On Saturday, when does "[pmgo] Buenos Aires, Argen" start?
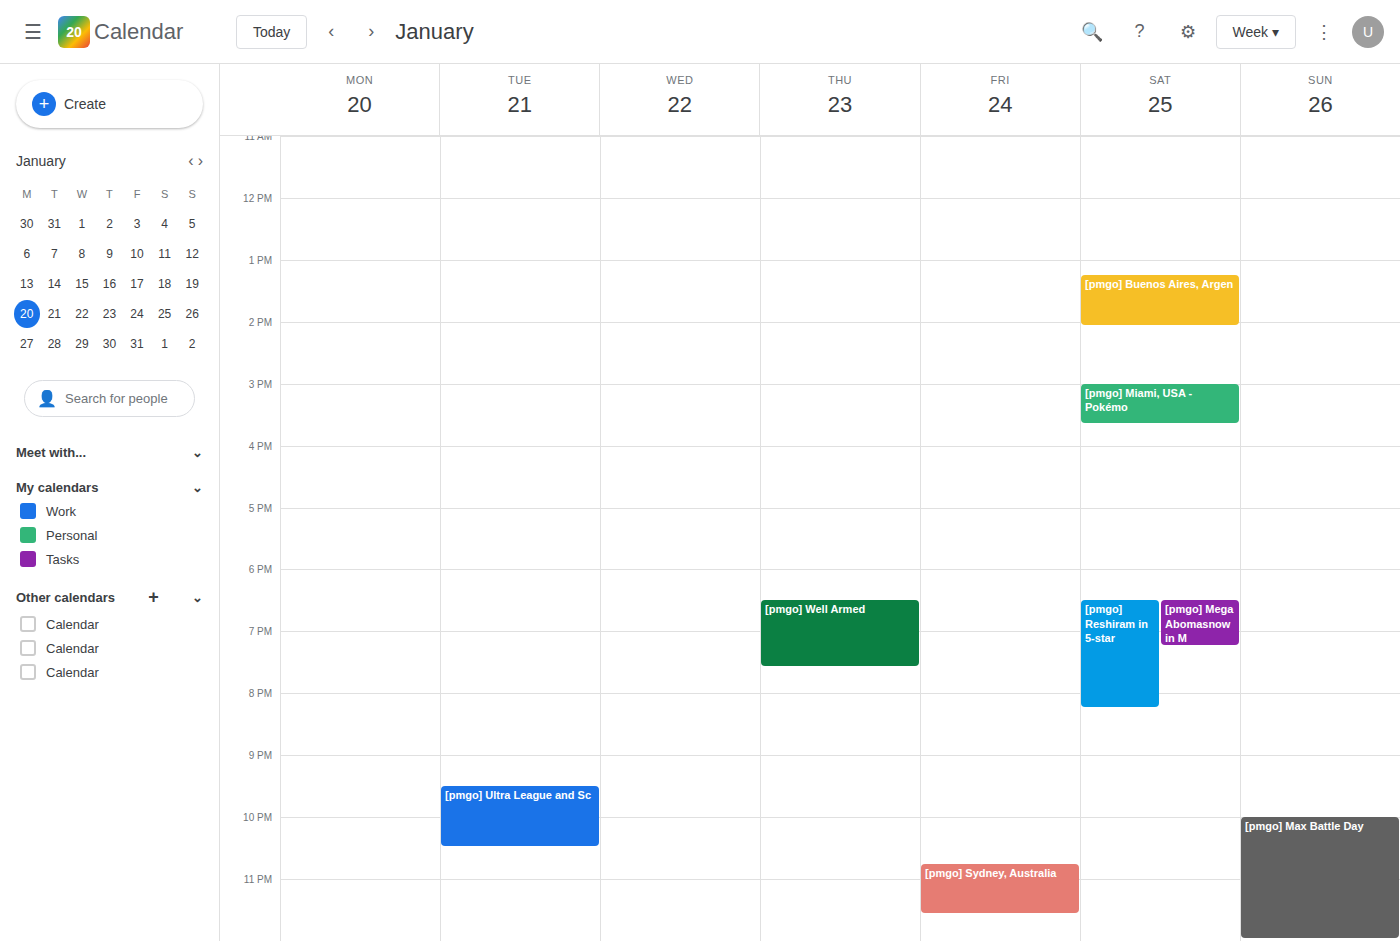
1:15 PM